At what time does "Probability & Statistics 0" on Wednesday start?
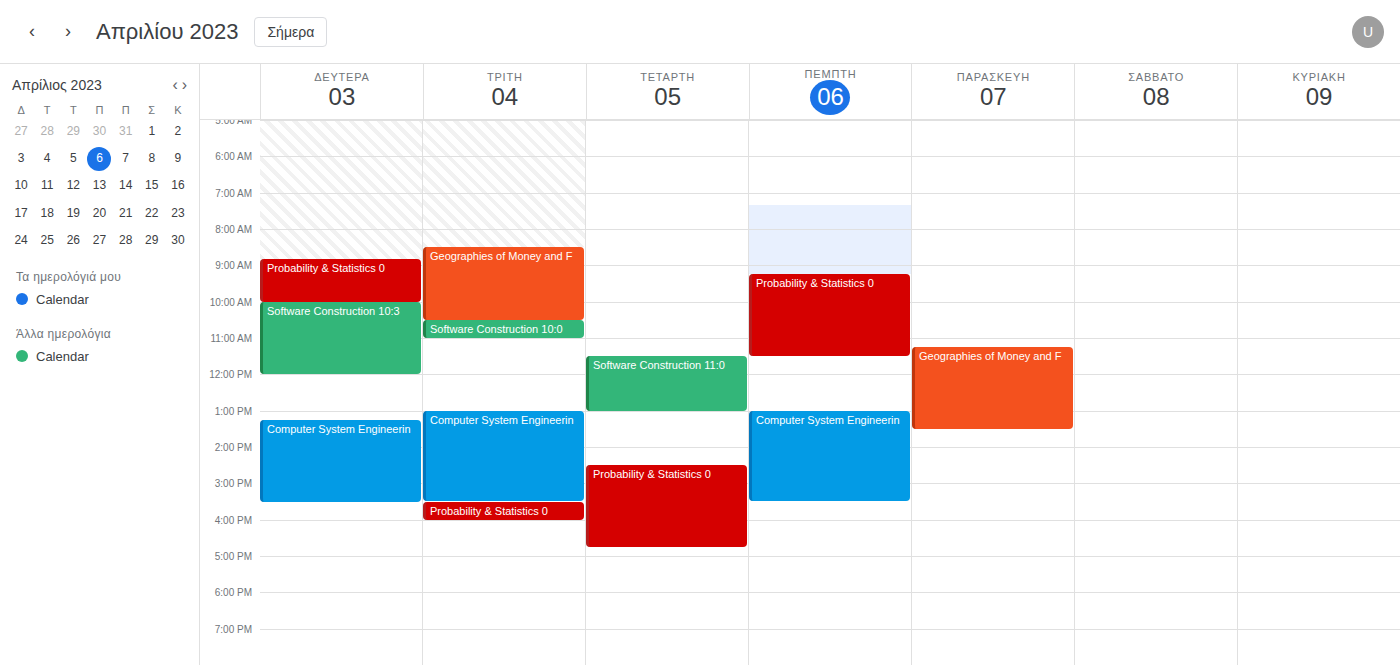
2:30 PM